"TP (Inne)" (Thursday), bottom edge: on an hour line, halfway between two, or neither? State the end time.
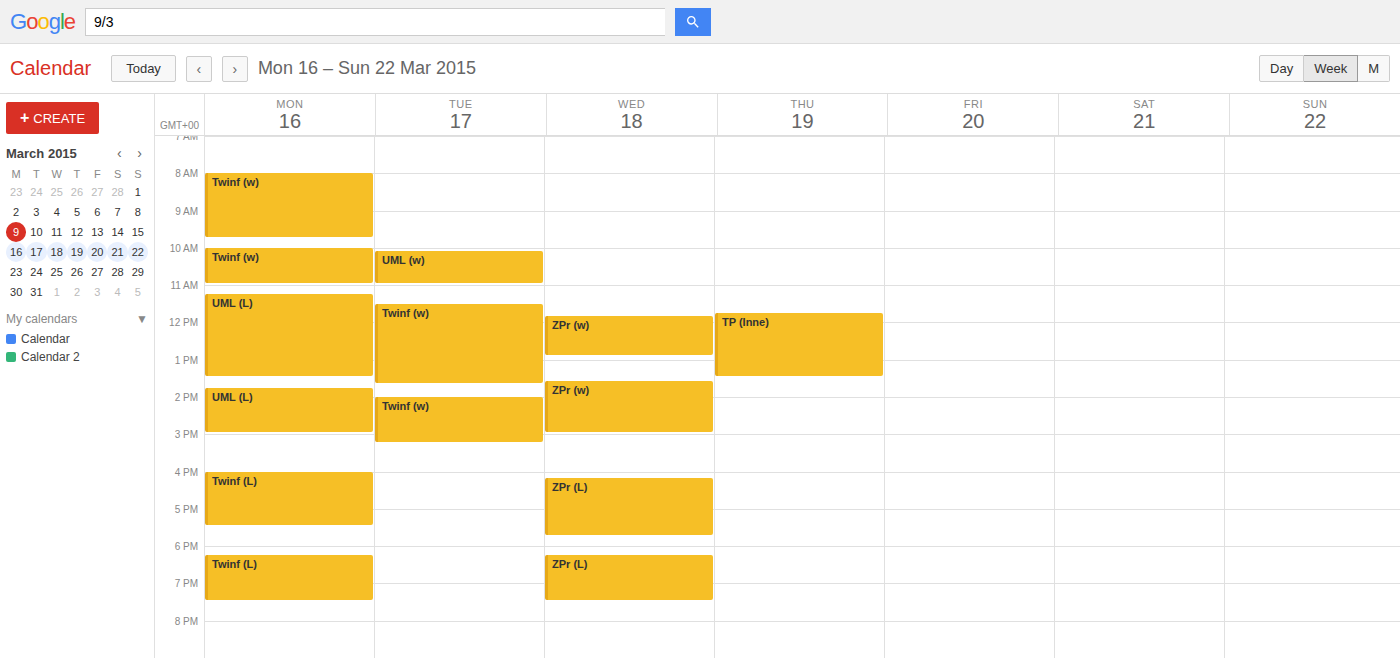
1:30 PM -- halfway between the 1 PM and 2 PM lines.